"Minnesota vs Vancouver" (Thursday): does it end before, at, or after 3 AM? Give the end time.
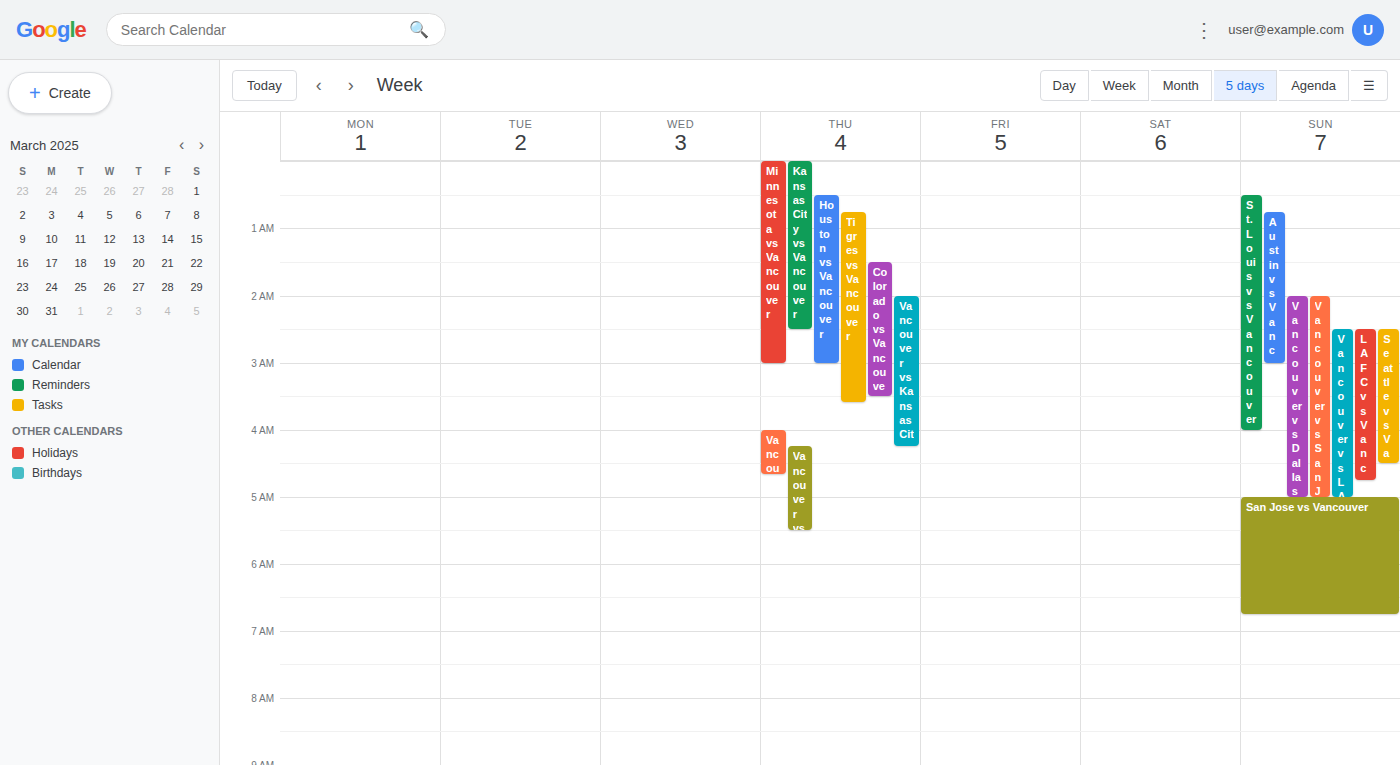
3:00 AM -- exactly at 3 AM, on the 3 AM line.